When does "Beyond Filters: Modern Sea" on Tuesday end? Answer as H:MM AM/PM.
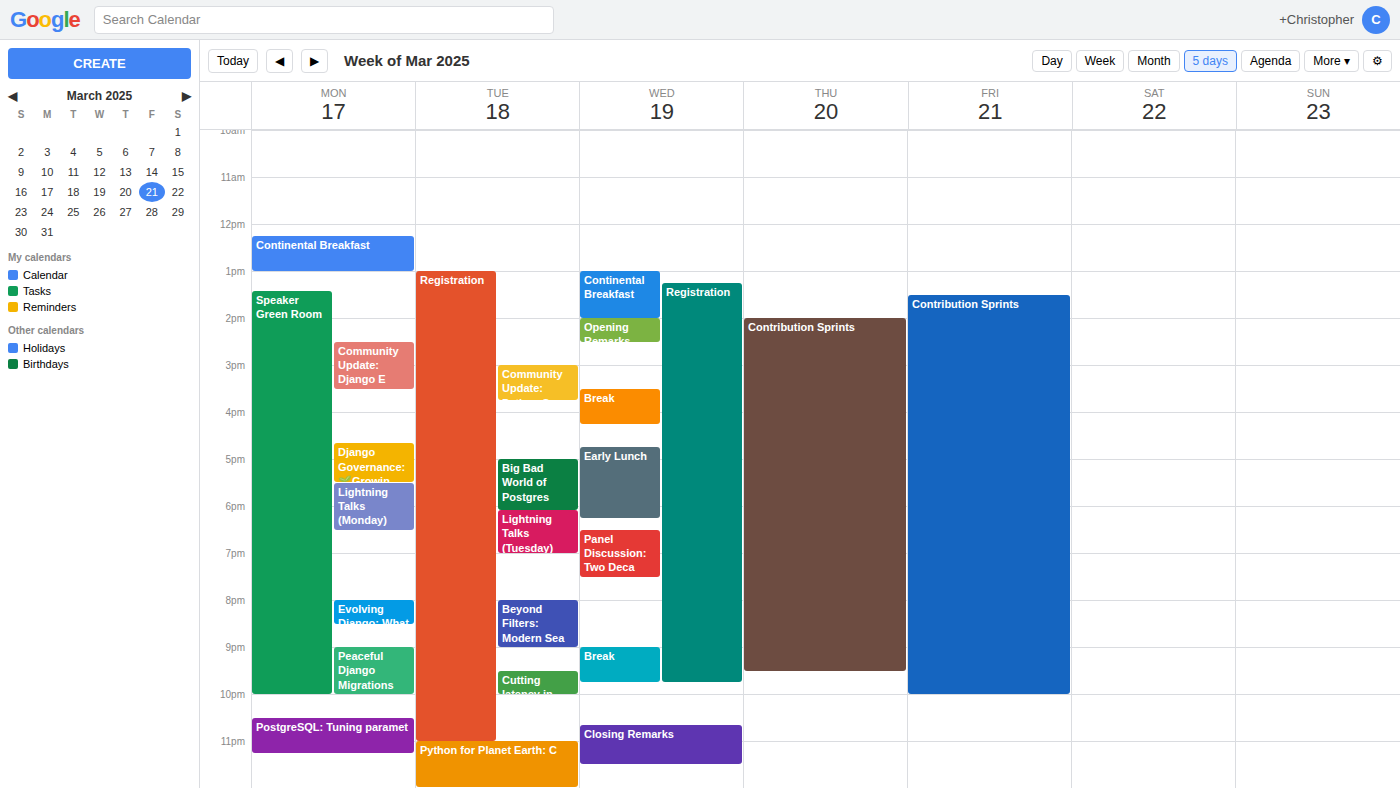
9:00 PM